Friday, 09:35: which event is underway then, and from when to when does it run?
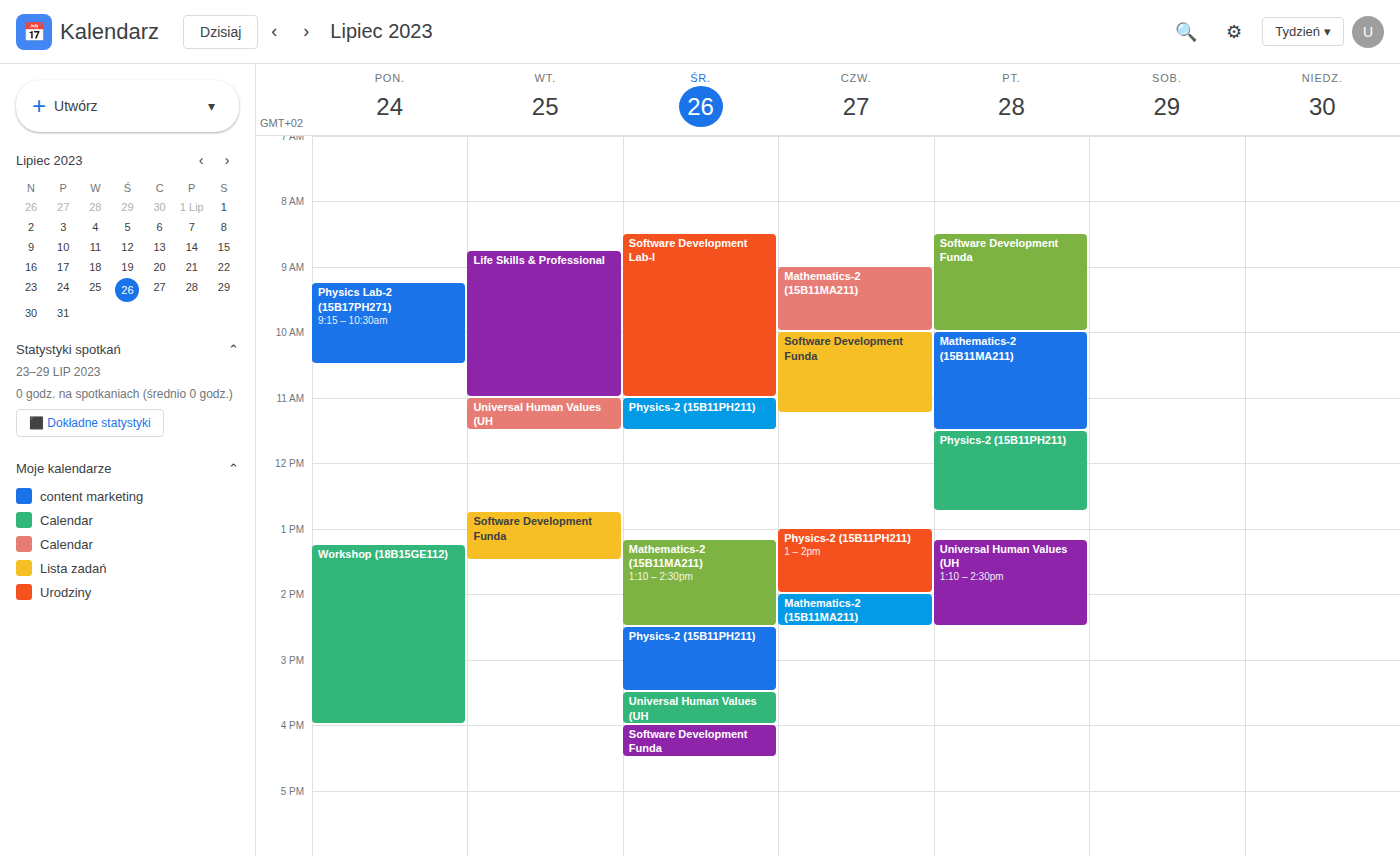
"Software Development Funda", 08:30 to 10:00